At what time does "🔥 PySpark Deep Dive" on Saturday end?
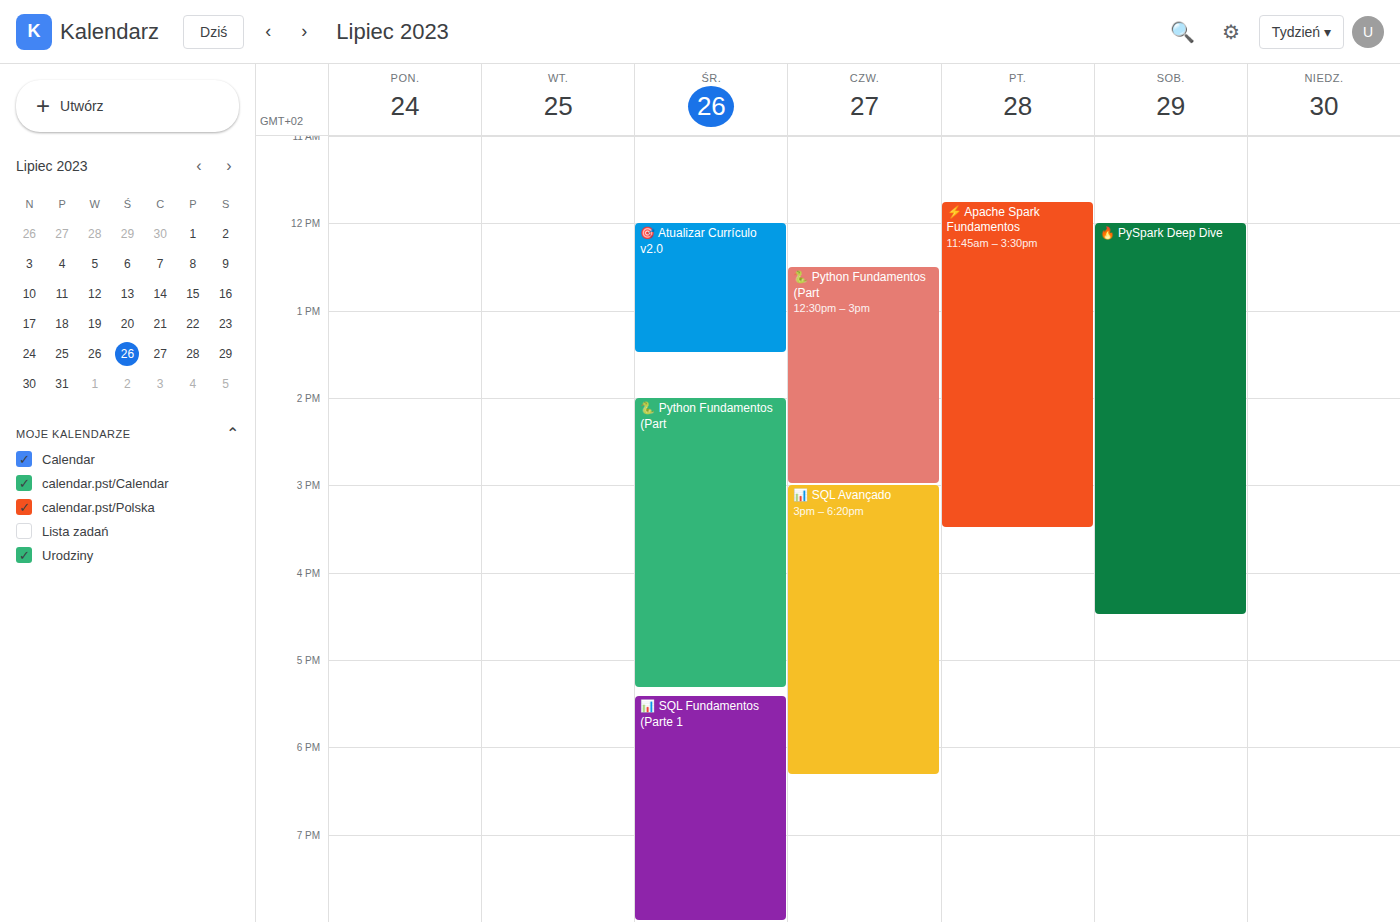
4:30 PM